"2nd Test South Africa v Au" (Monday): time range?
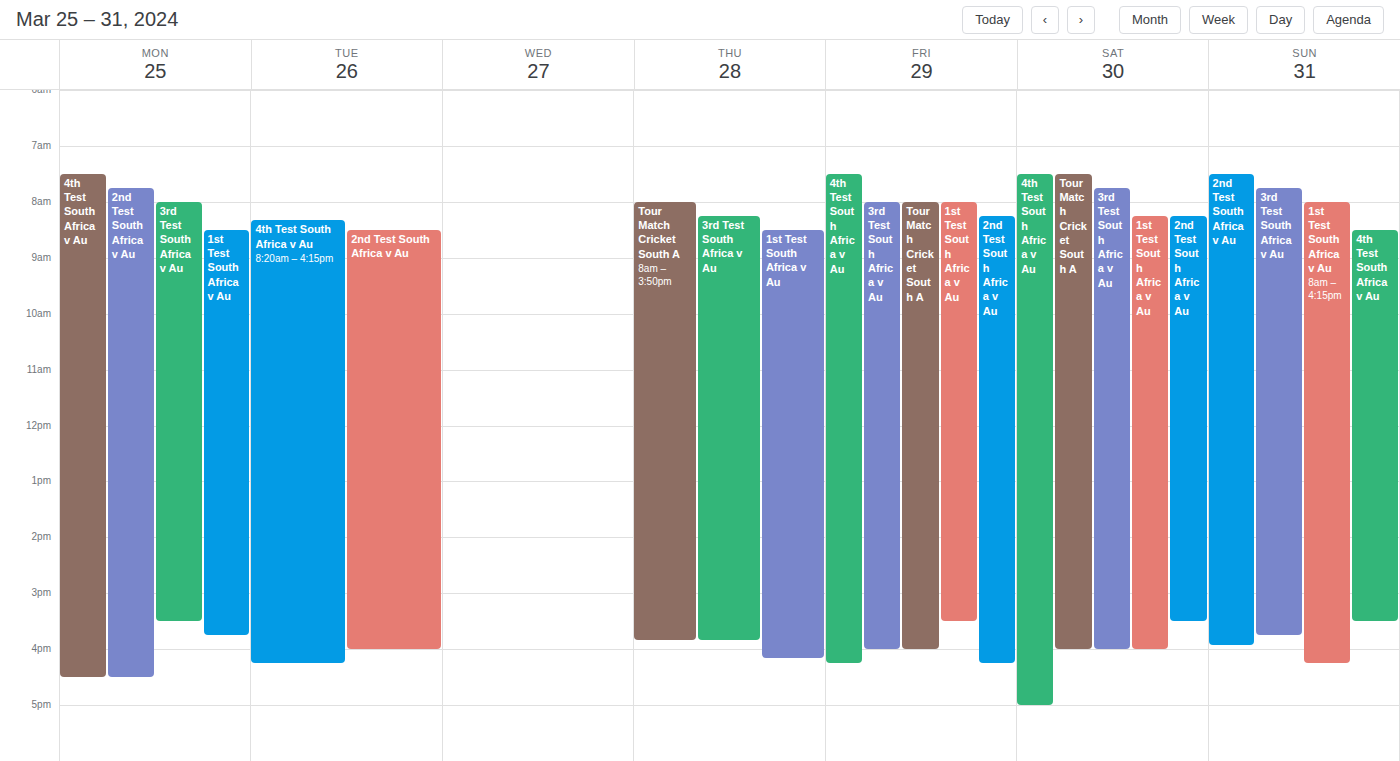
07:45 to 16:30